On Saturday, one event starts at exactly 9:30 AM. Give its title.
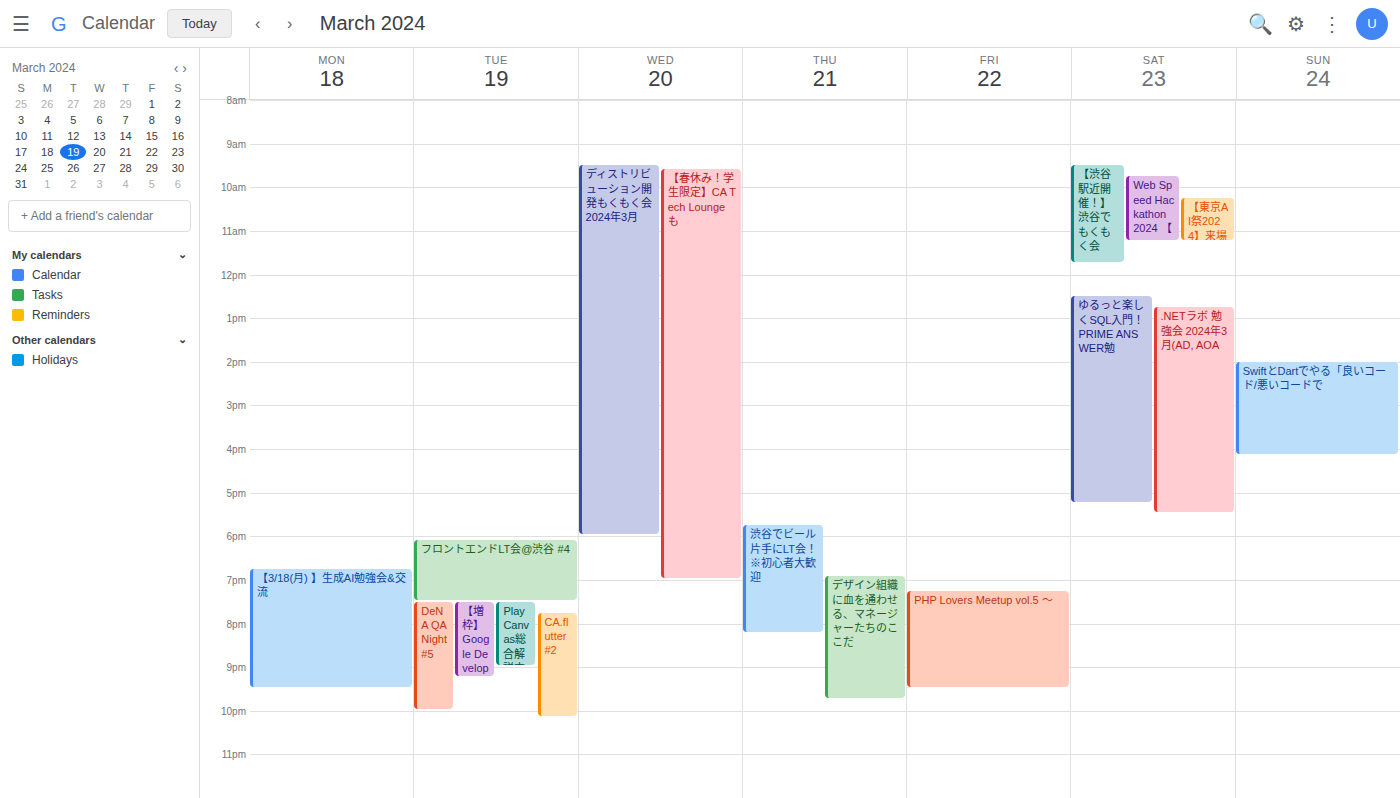
"【渋谷駅近開催！】渋谷でもくもく会"